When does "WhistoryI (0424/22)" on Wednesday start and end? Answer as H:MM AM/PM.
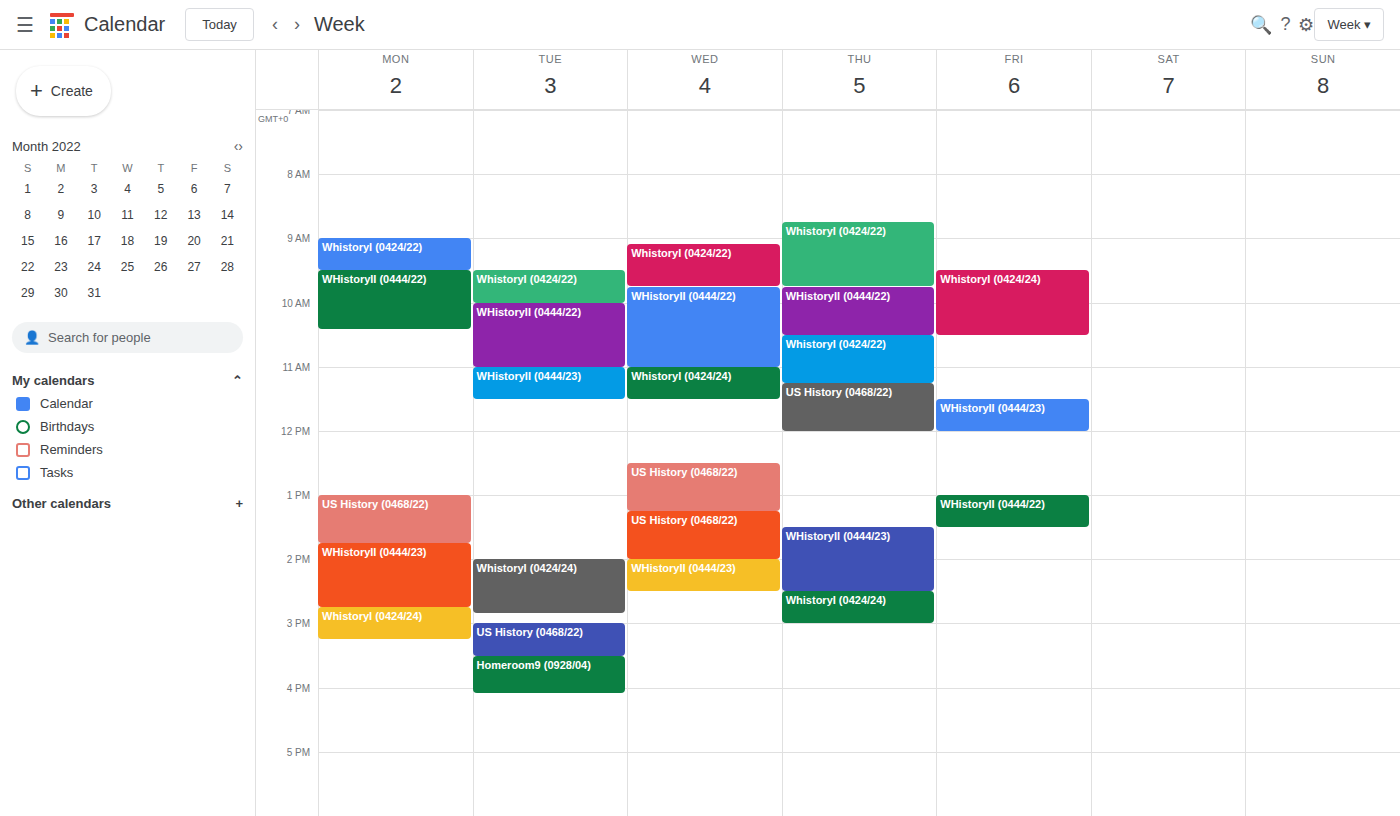
9:05 AM to 9:45 AM